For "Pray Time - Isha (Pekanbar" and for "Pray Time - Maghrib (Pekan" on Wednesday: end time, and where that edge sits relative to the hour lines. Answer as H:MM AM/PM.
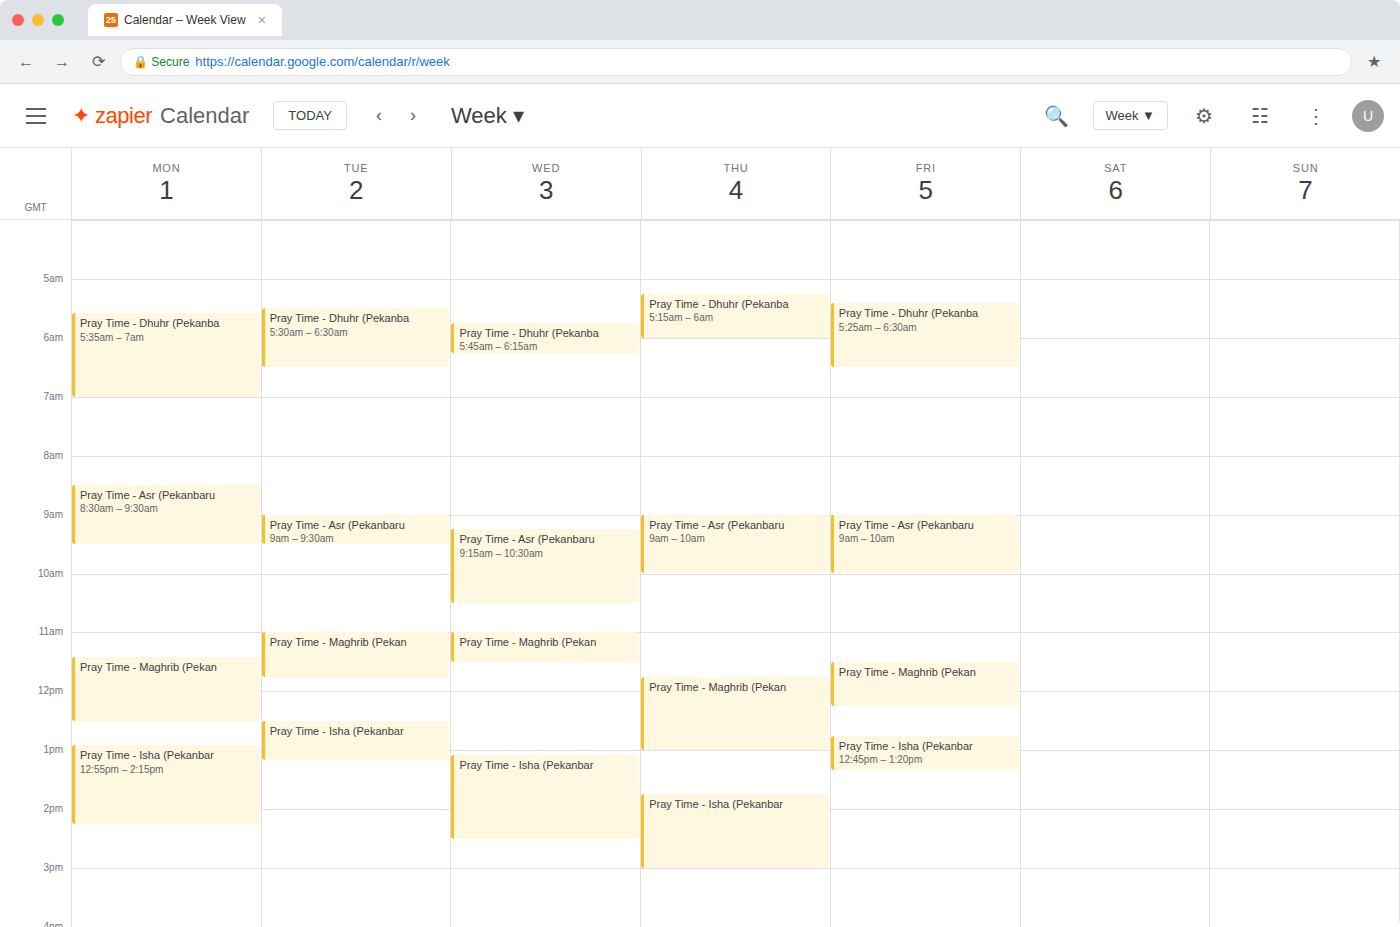
"Pray Time - Isha (Pekanbar": 2:30 PM, halfway between the 2 PM and 3 PM lines. "Pray Time - Maghrib (Pekan": 11:30 AM, halfway between the 11 AM and 12 PM lines.